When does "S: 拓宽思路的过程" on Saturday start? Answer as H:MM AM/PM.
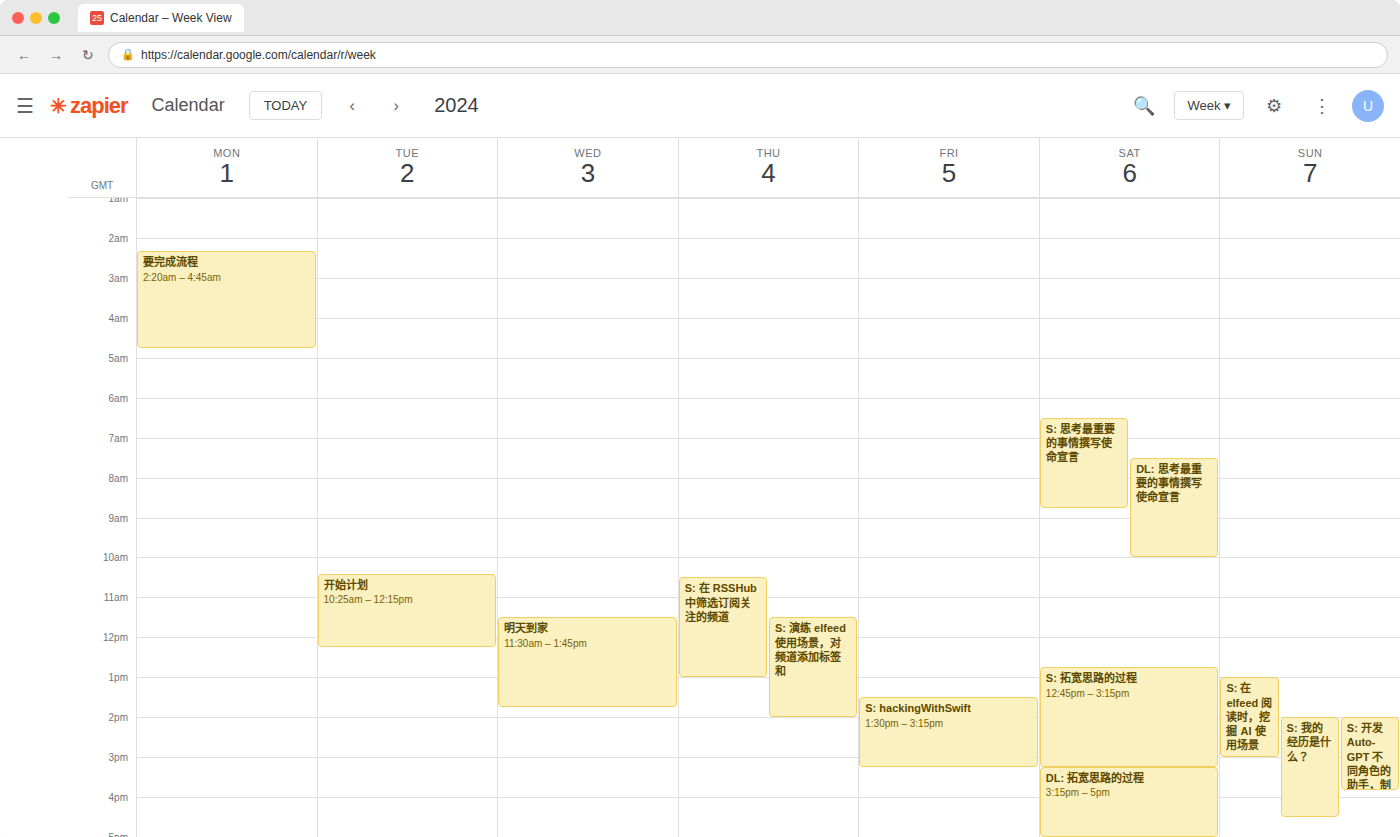
12:45 PM